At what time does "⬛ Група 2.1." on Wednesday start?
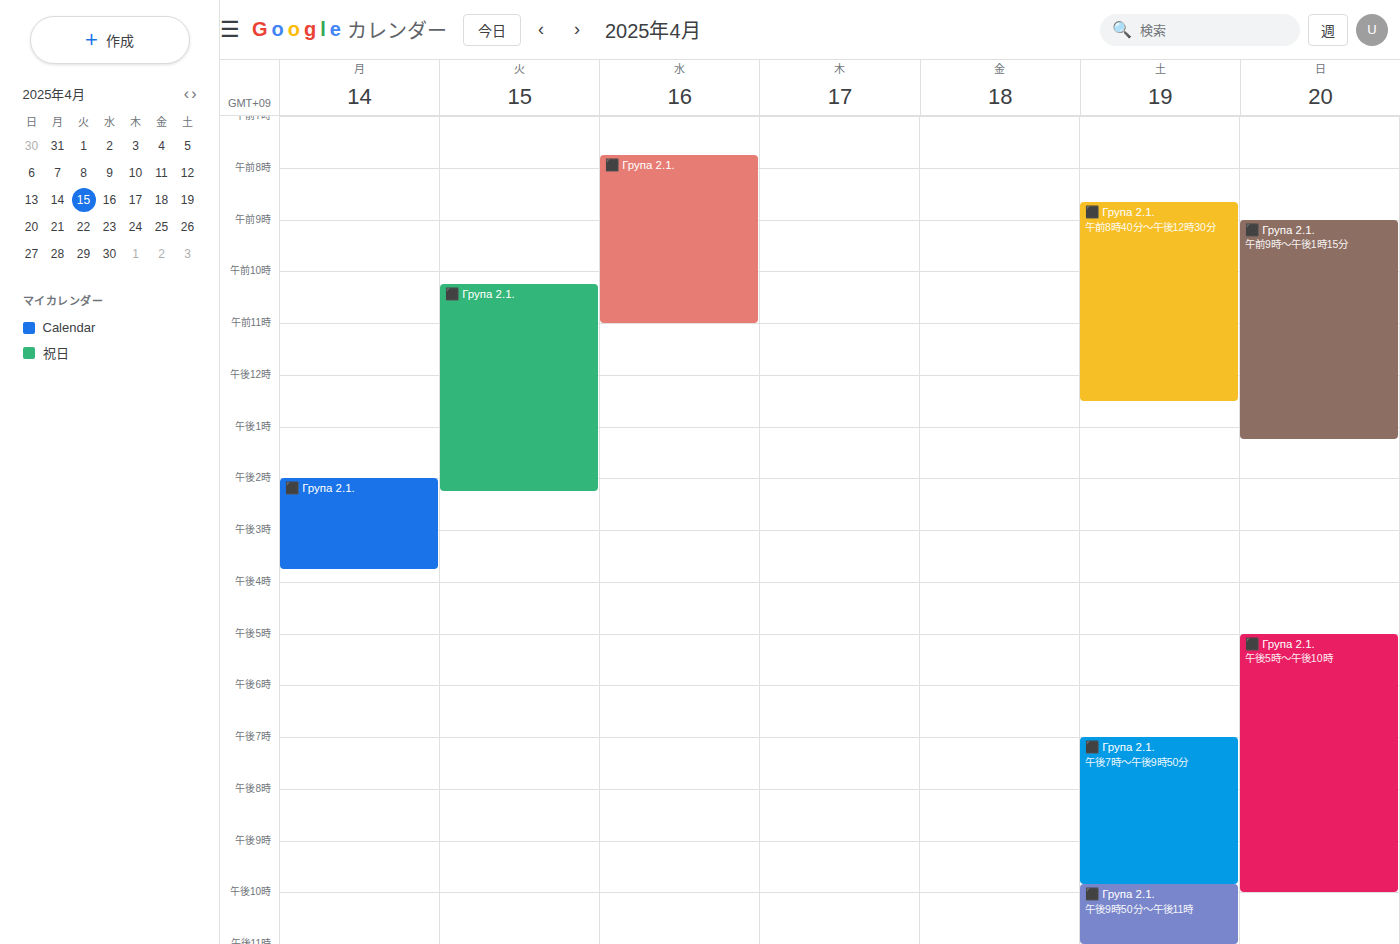
7:45 AM